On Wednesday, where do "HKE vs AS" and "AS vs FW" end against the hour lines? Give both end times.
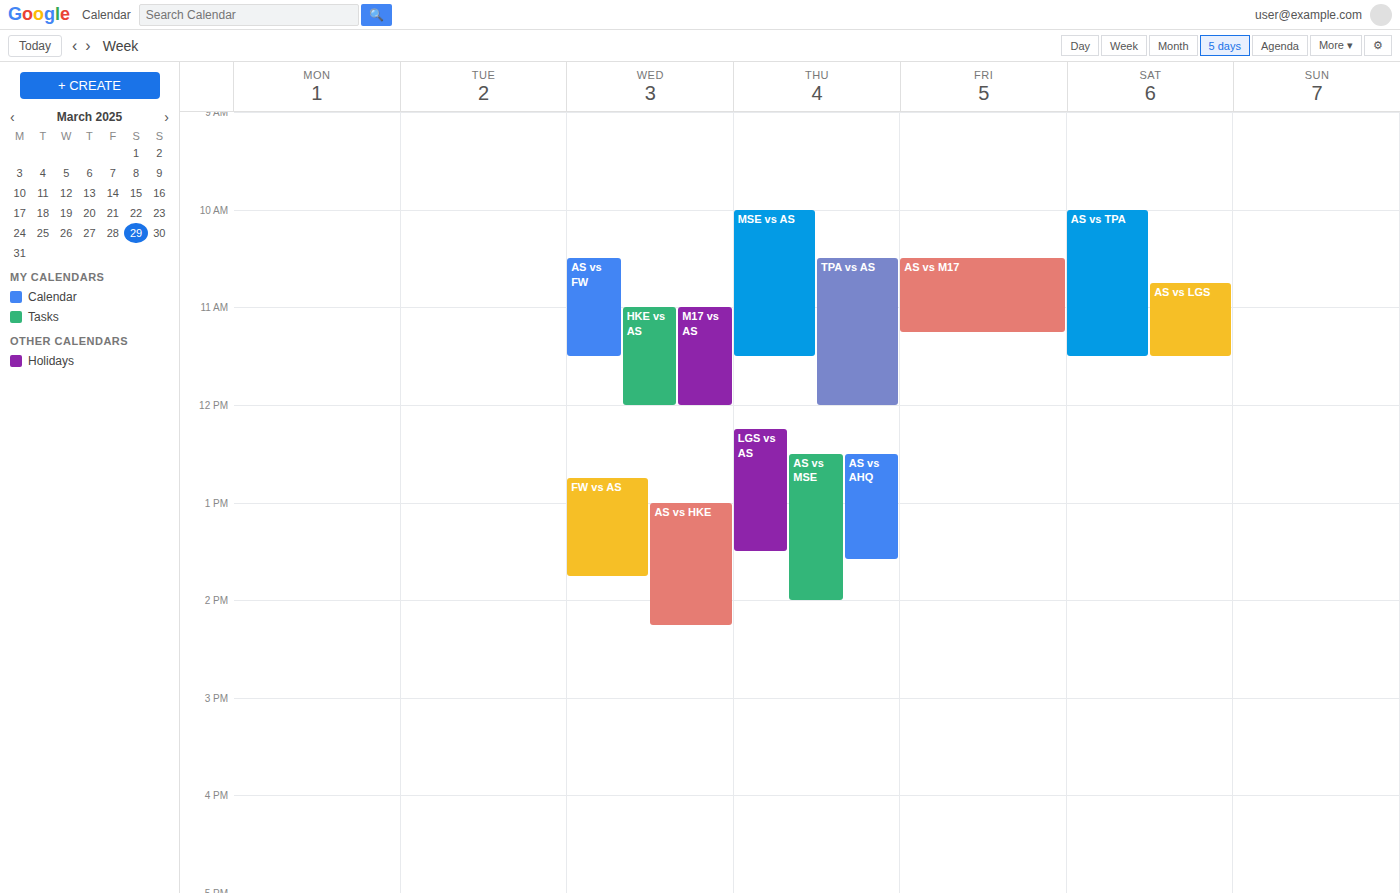
"HKE vs AS": 12:00 PM, exactly on the 12 PM line. "AS vs FW": 11:30 AM, halfway between the 11 AM and 12 PM lines.